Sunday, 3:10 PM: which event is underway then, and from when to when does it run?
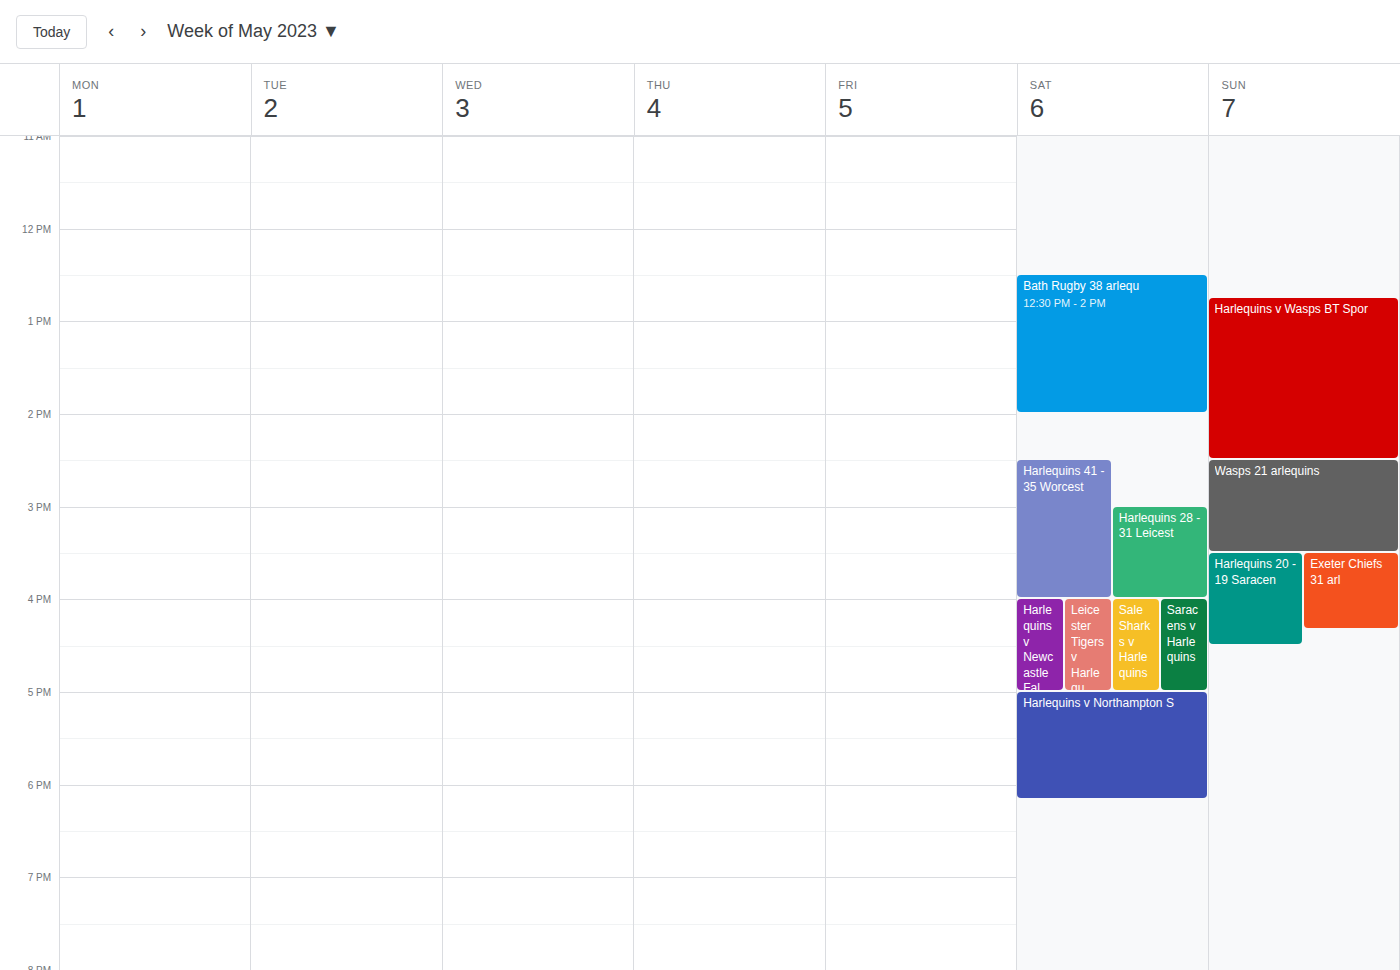
"Wasps 21 arlequins", 2:30 PM to 3:30 PM